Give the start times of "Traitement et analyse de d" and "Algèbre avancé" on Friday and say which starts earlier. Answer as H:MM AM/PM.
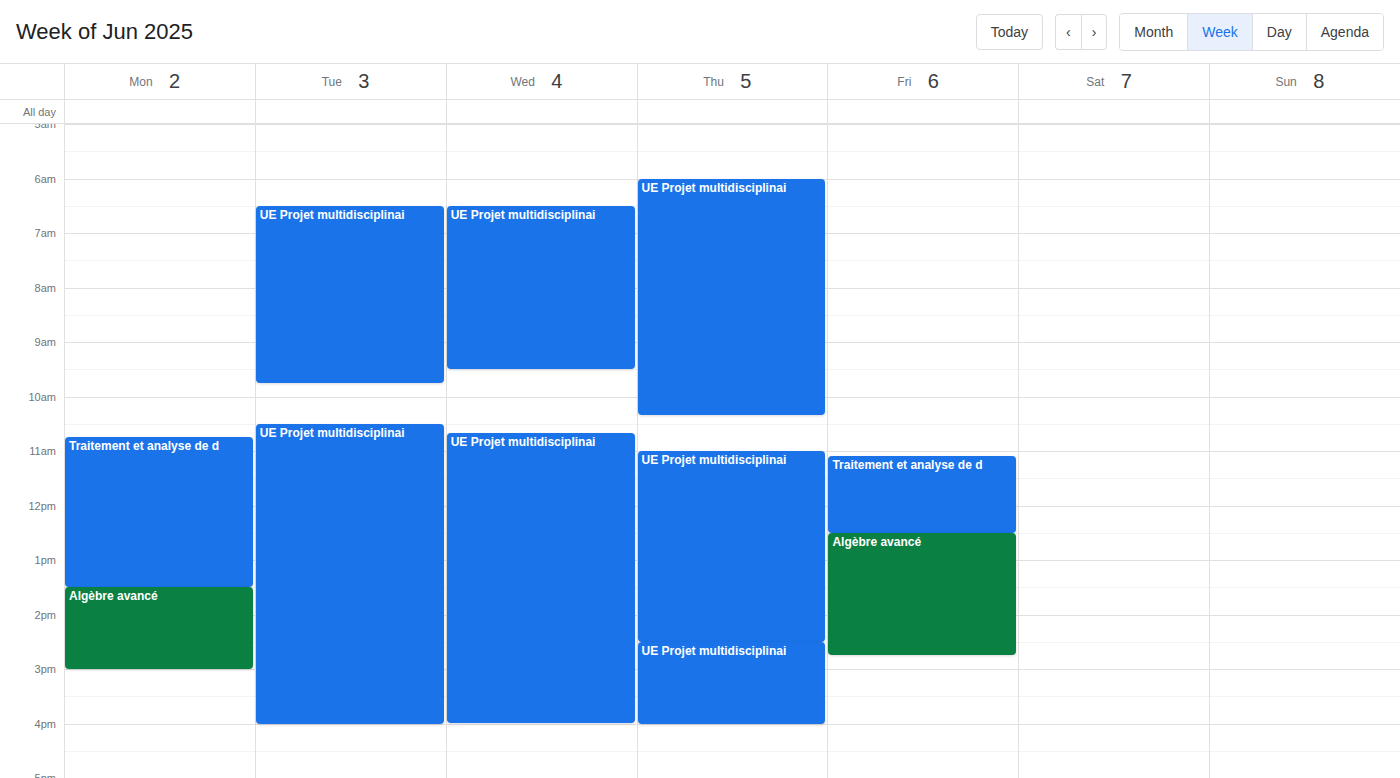
"Traitement et analyse de d" 11:05 AM; "Algèbre avancé" 12:30 PM.